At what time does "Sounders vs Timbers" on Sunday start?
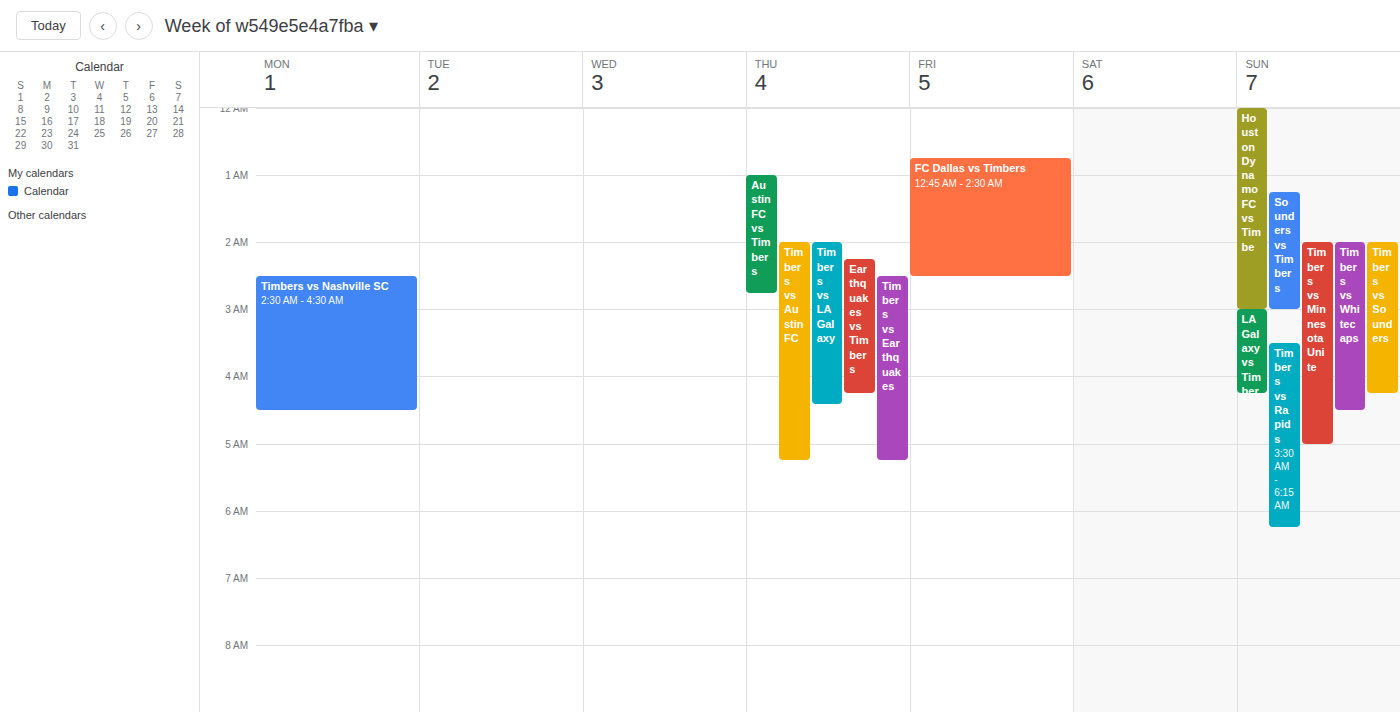
1:15 AM